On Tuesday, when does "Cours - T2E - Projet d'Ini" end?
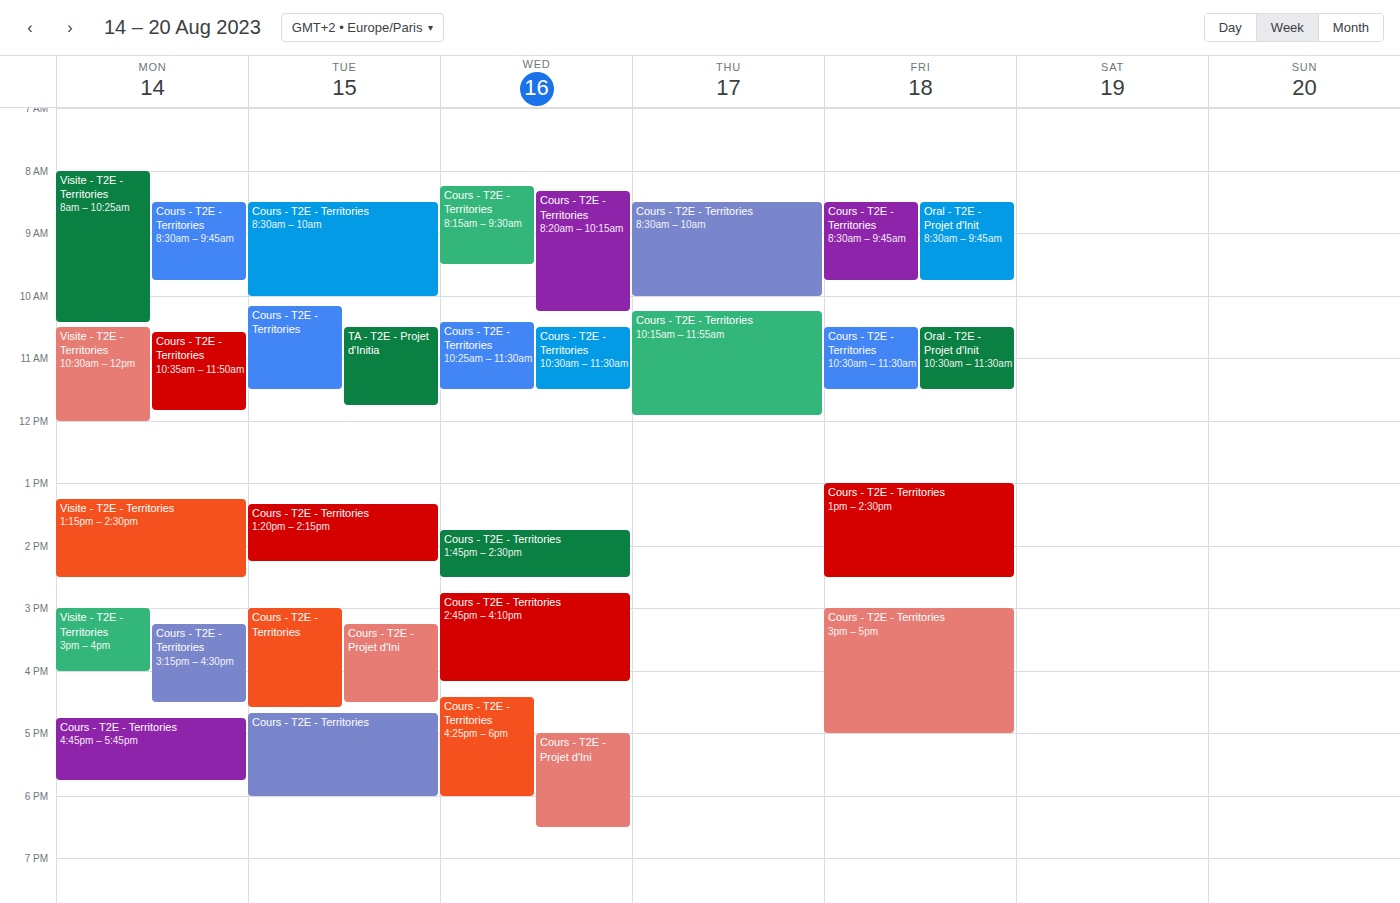
4:30 PM